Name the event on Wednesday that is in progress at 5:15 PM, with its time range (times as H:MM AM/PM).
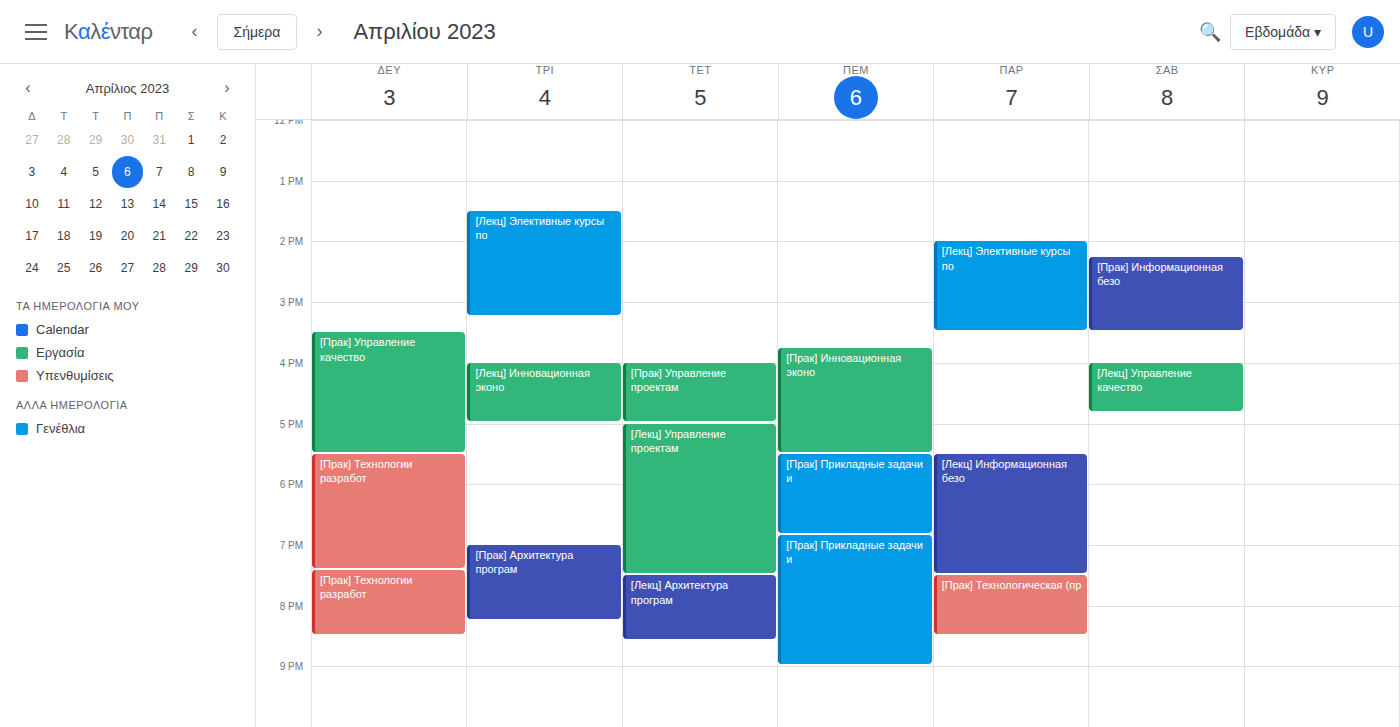
"[Лекц] Управление проектам", 5:00 PM to 7:30 PM